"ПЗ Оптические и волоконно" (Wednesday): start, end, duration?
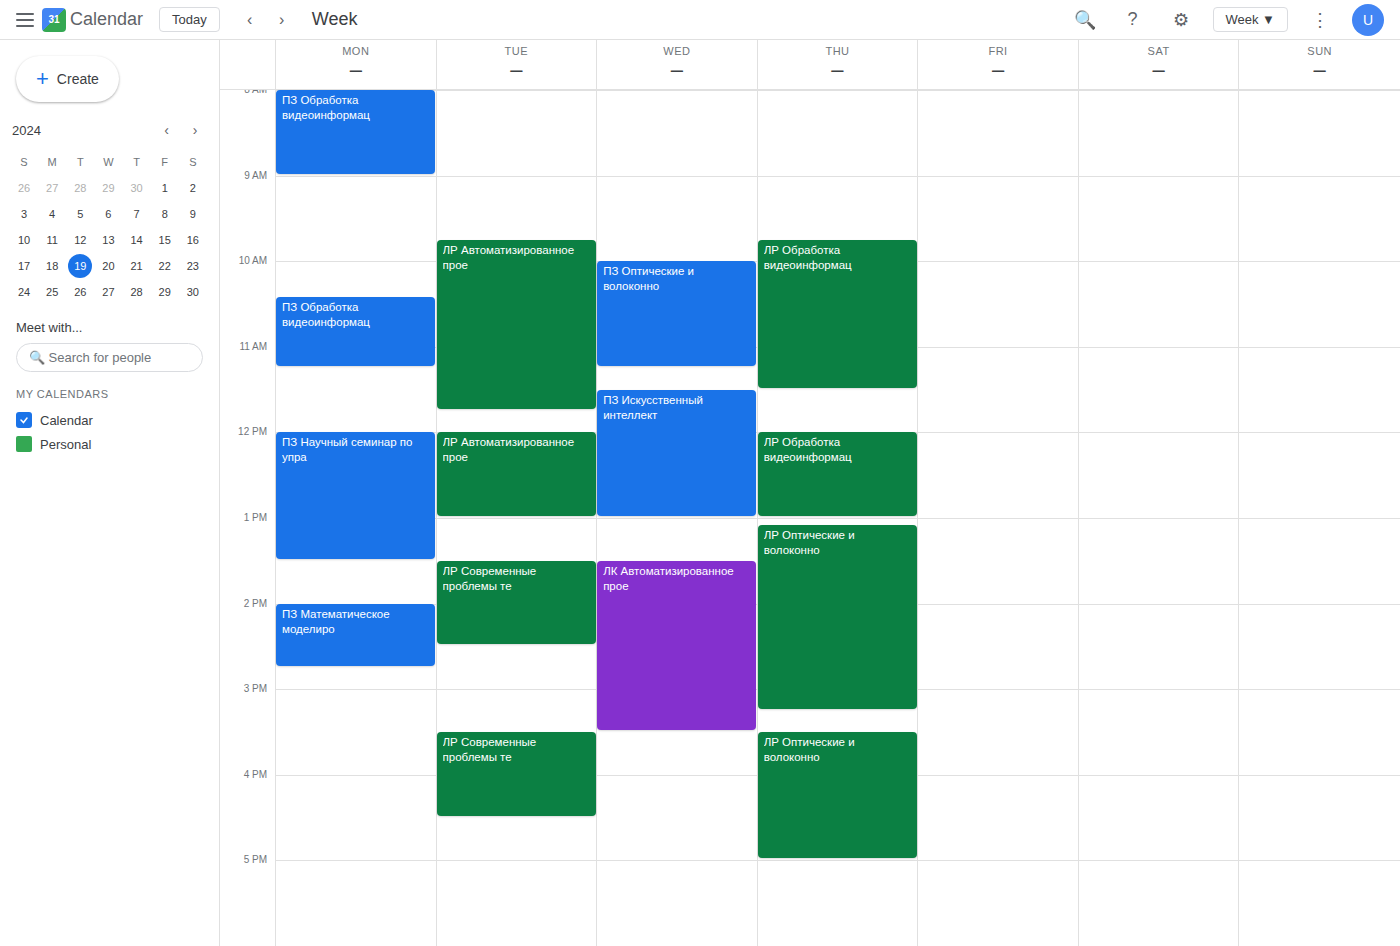
10:00 to 11:15, 1 hour 15 minutes